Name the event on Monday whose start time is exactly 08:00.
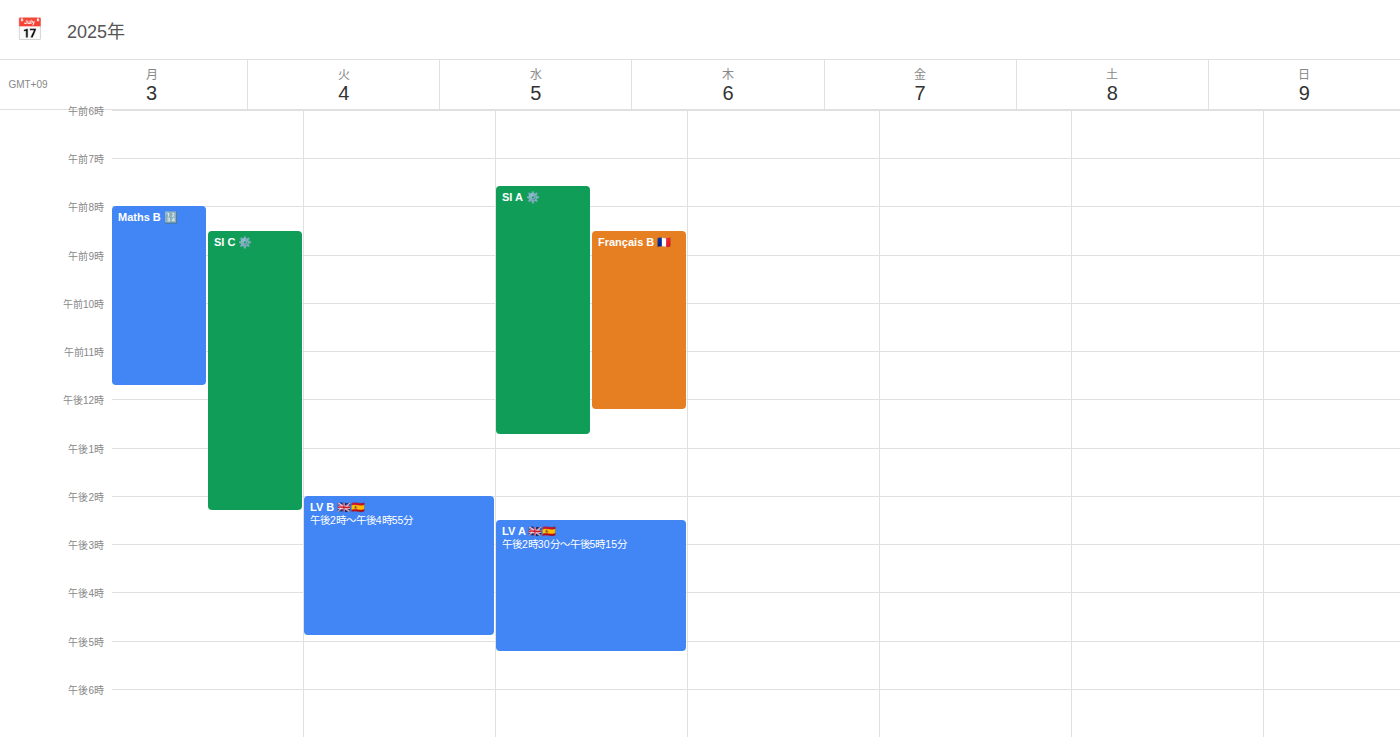
"Maths B 🔢"